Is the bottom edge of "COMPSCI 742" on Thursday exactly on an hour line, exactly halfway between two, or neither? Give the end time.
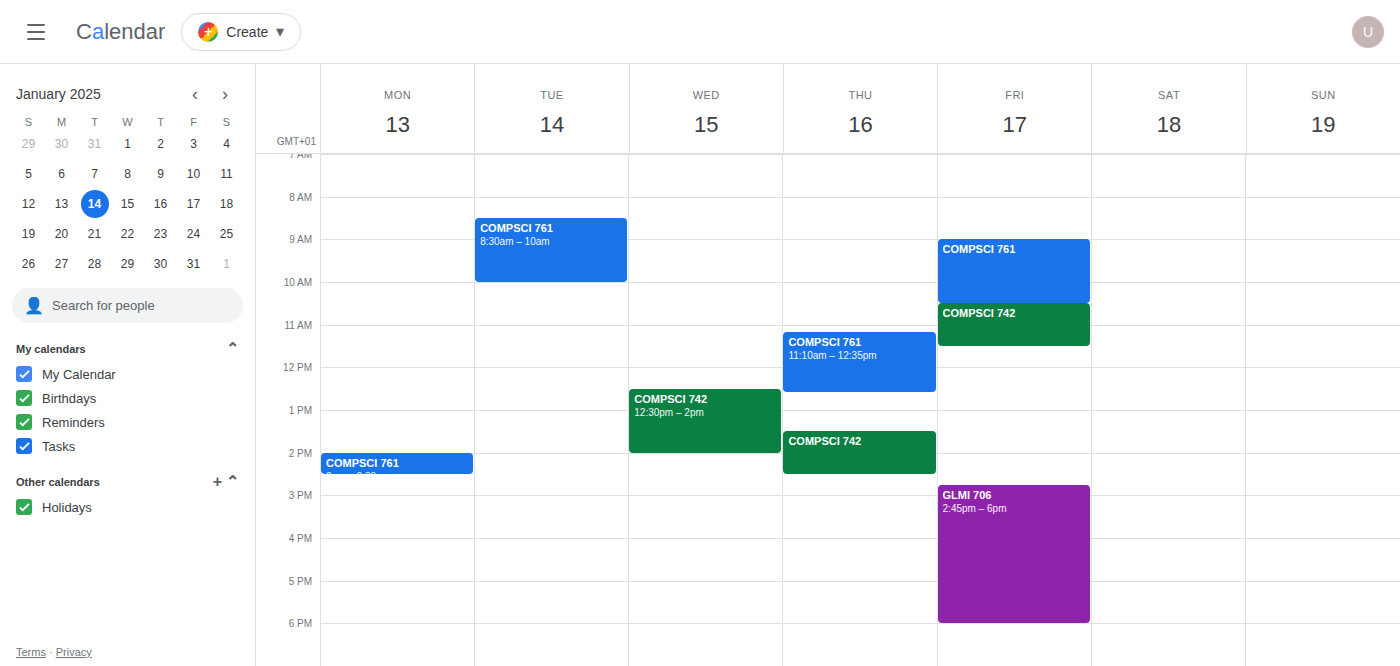
2:30 PM -- halfway between the 2 PM and 3 PM lines.